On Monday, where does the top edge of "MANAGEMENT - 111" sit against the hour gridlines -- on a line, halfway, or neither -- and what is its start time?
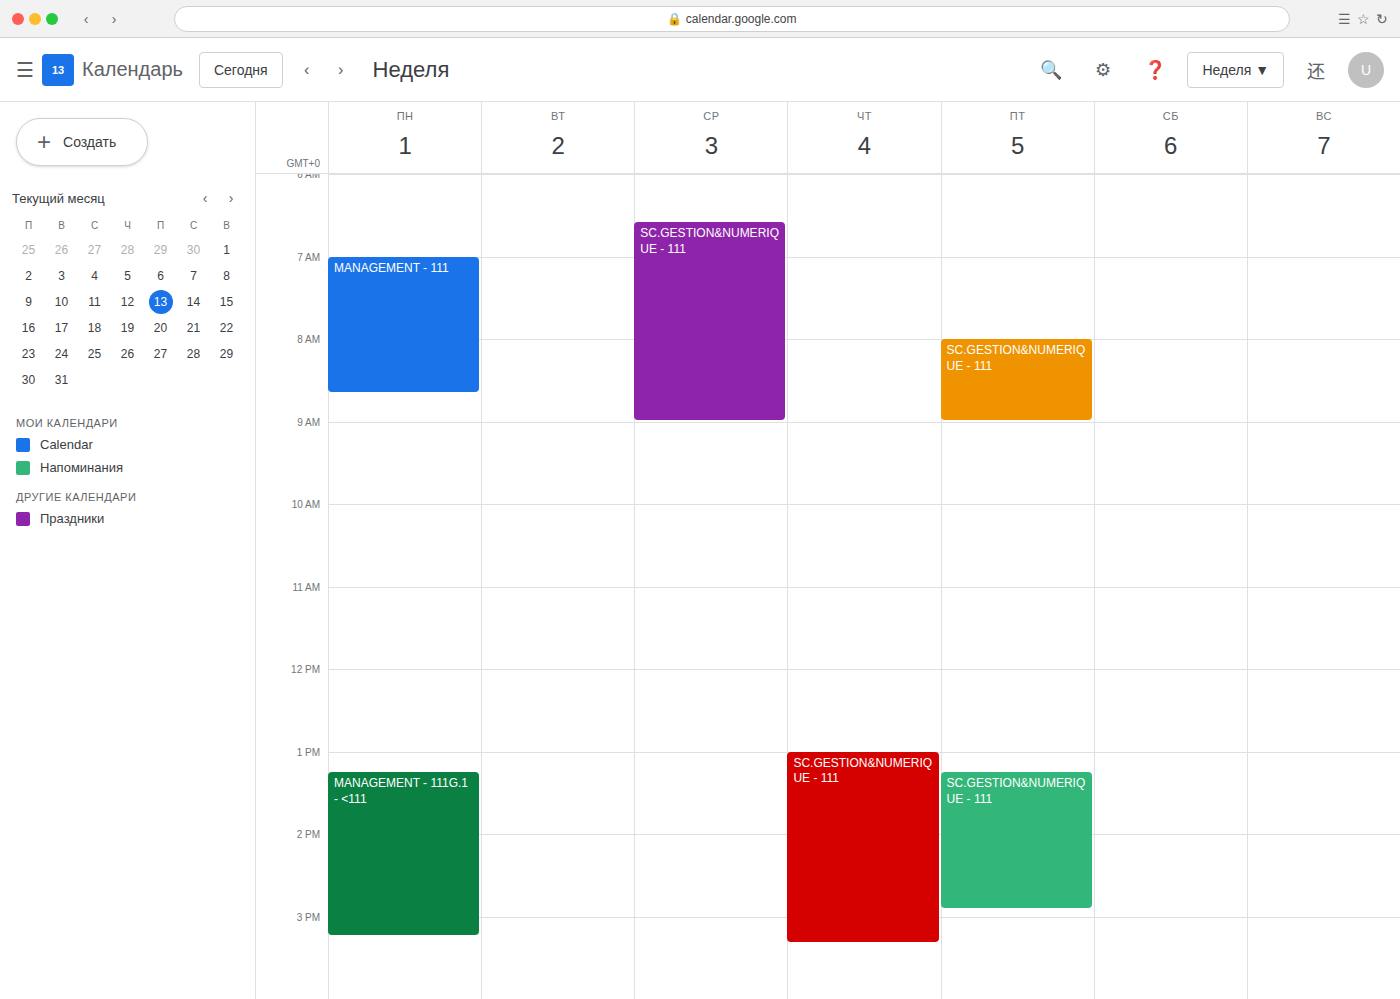
7:00 AM -- exactly on the 7 AM line.